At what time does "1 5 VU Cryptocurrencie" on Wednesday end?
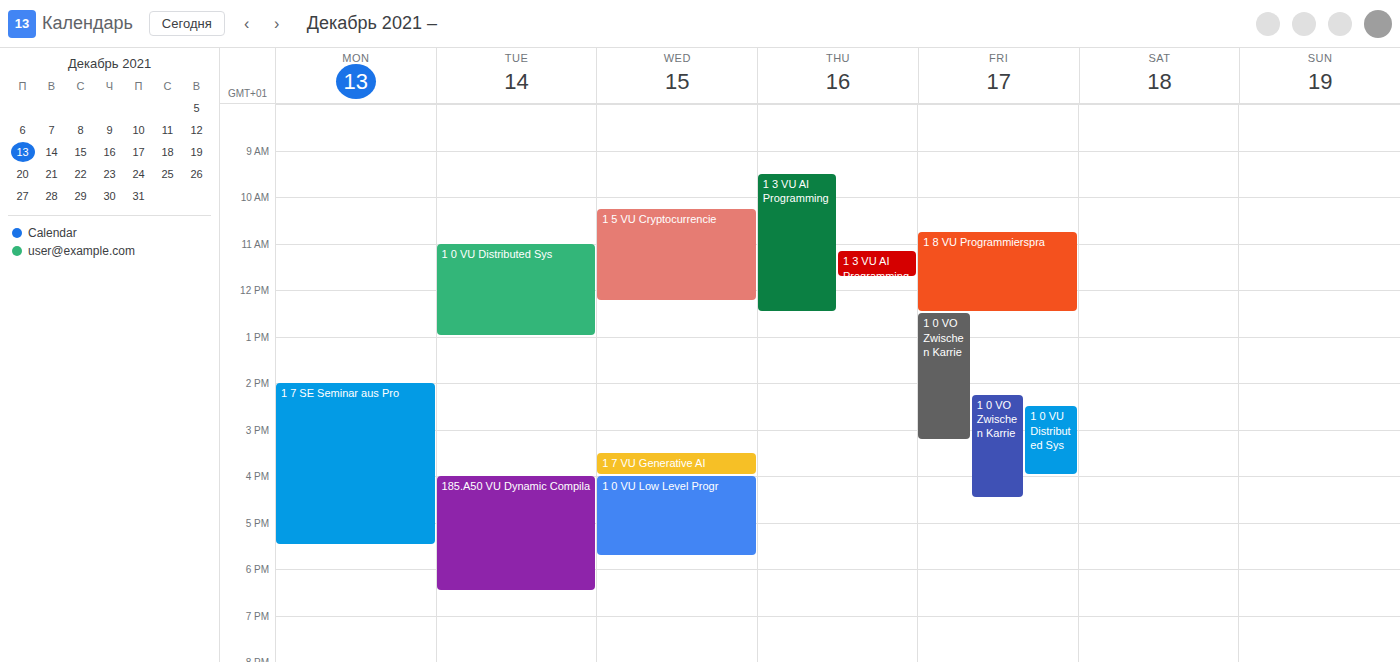
12:15 PM